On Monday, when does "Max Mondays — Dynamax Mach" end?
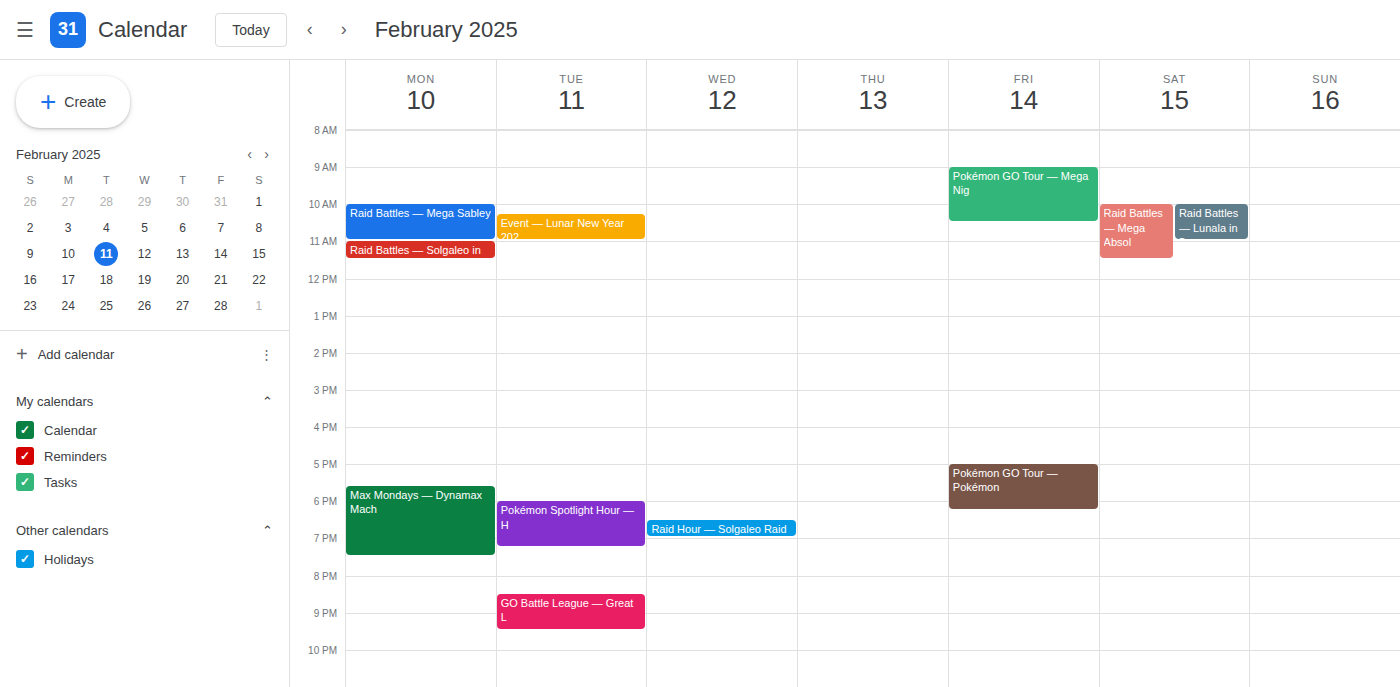
7:30 PM